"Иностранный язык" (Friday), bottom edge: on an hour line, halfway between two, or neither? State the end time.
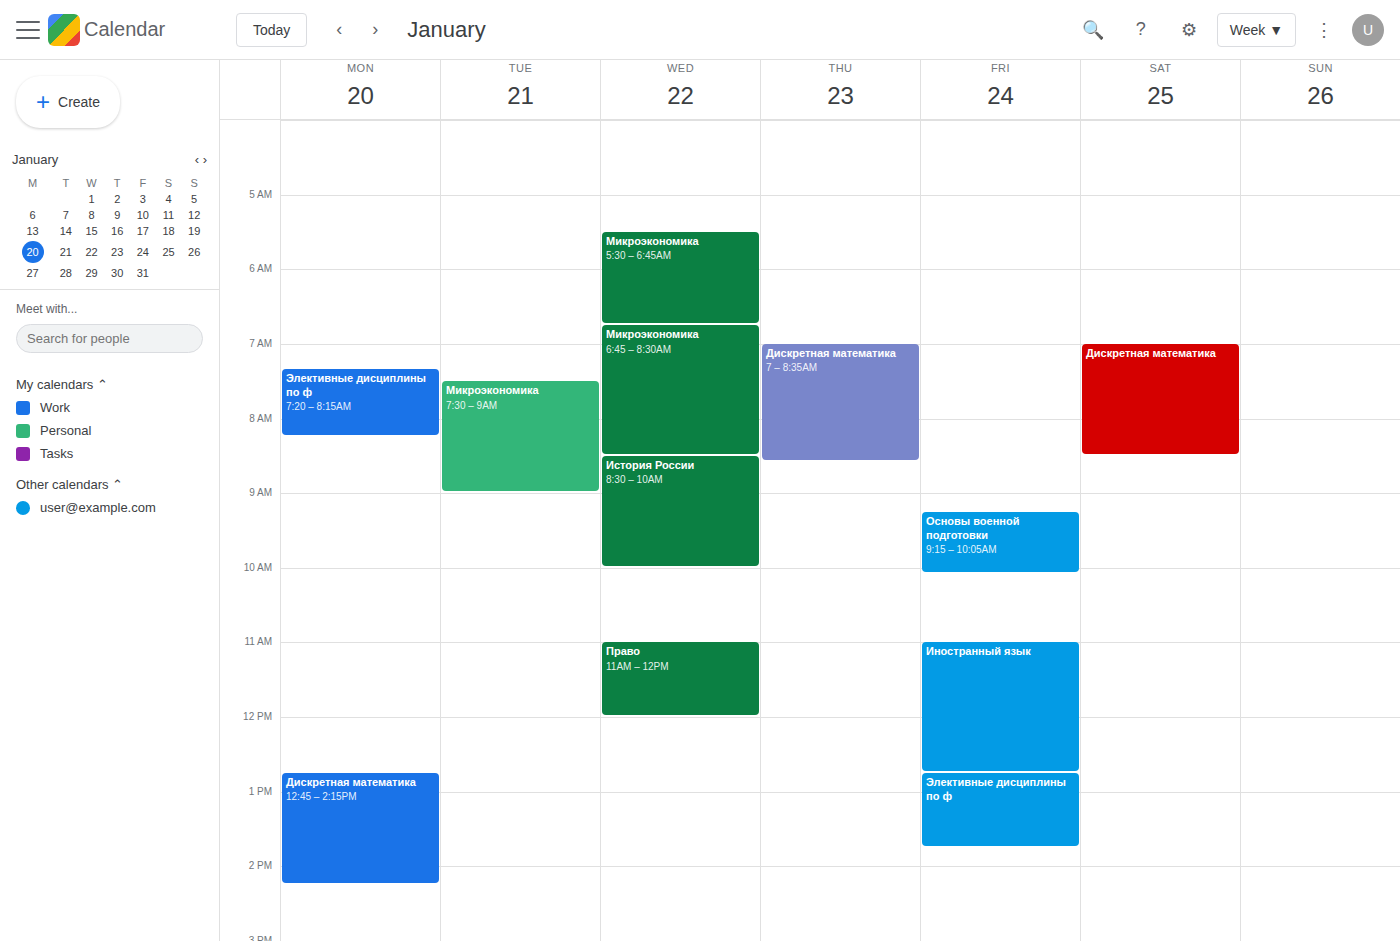
12:45 PM -- neither: three quarters of the way from the 12 PM line to the 1 PM line.